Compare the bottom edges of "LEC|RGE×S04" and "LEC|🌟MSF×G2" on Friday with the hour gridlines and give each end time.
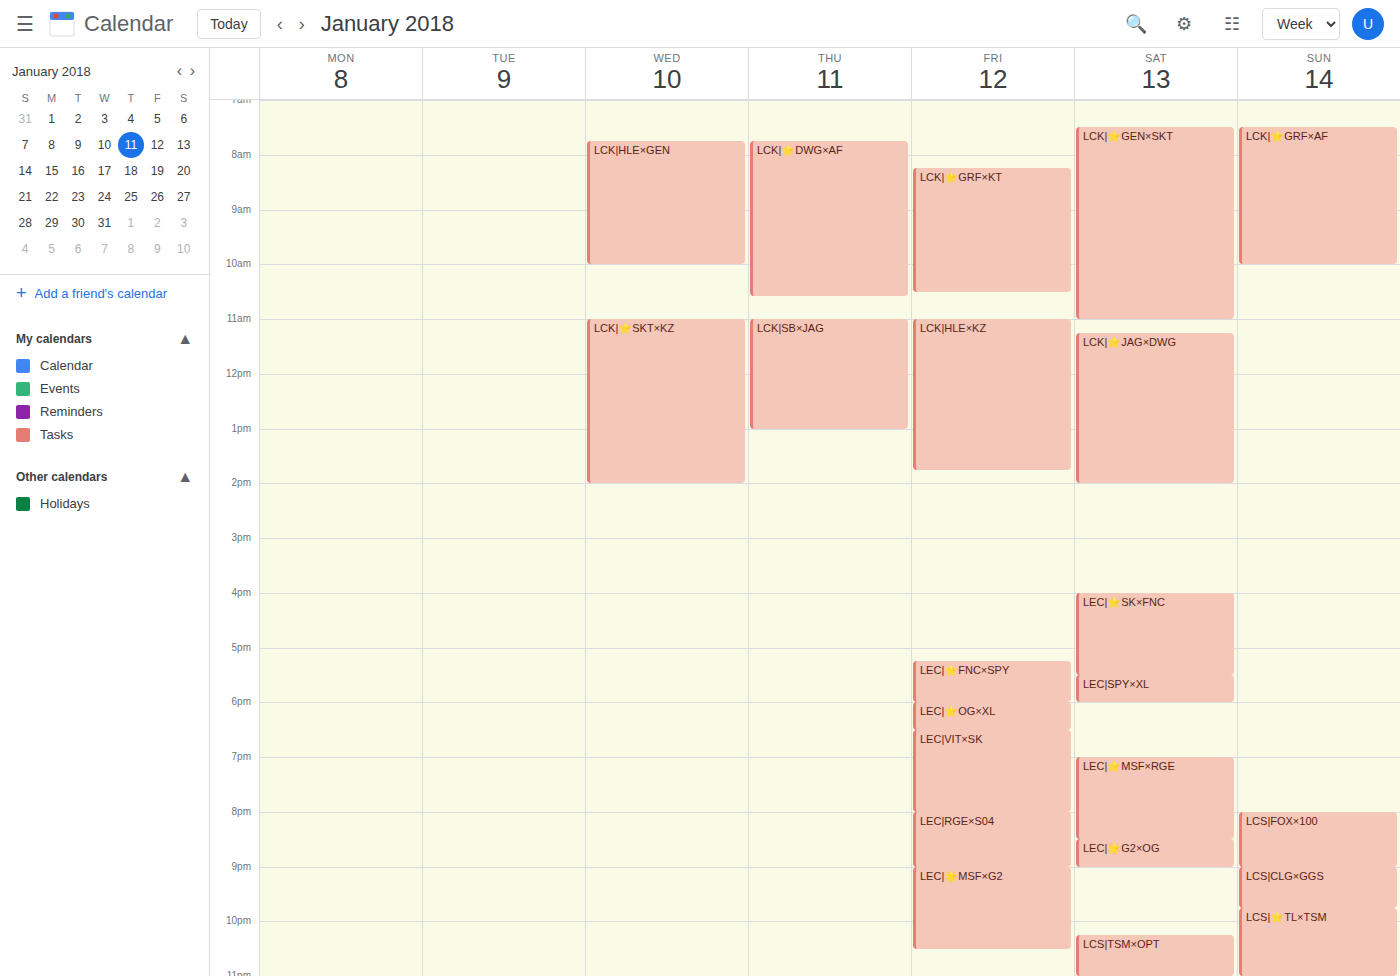
"LEC|RGE×S04": 9:00 PM, exactly on the 9 PM line. "LEC|🌟MSF×G2": 10:30 PM, halfway between the 10 PM and 11 PM lines.